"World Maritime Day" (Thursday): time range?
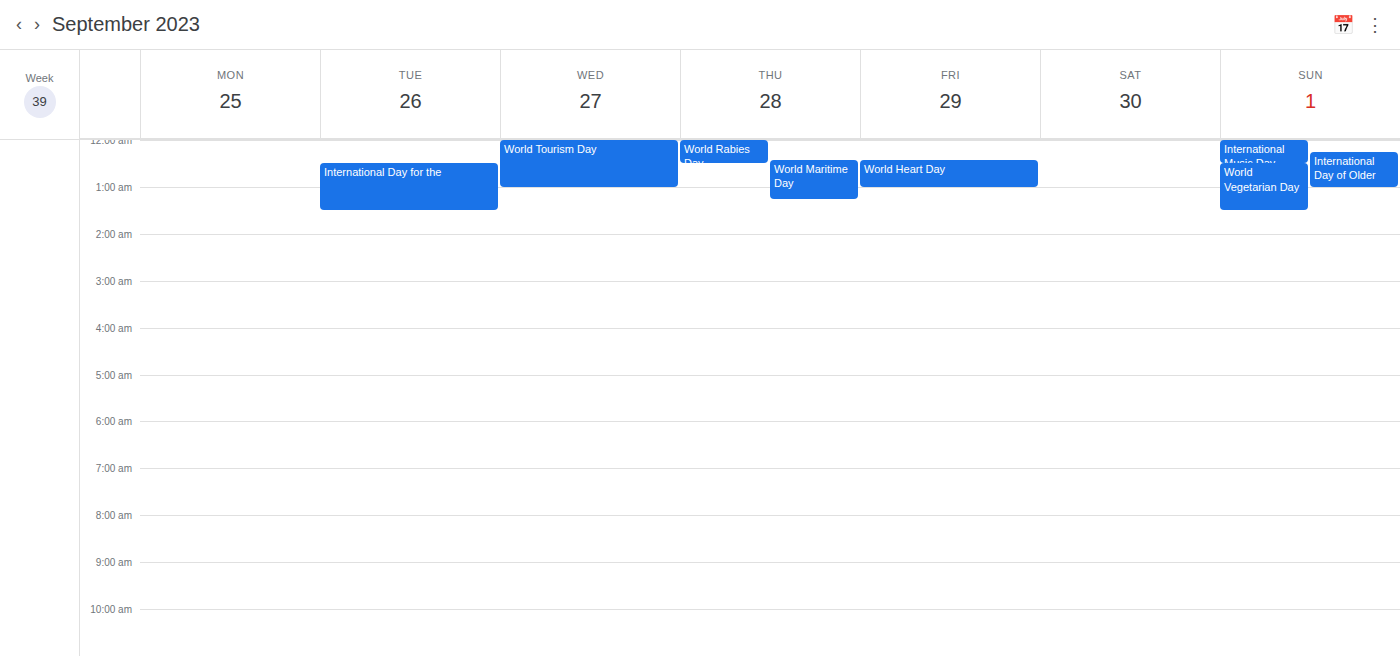
12:25 AM to 1:15 AM